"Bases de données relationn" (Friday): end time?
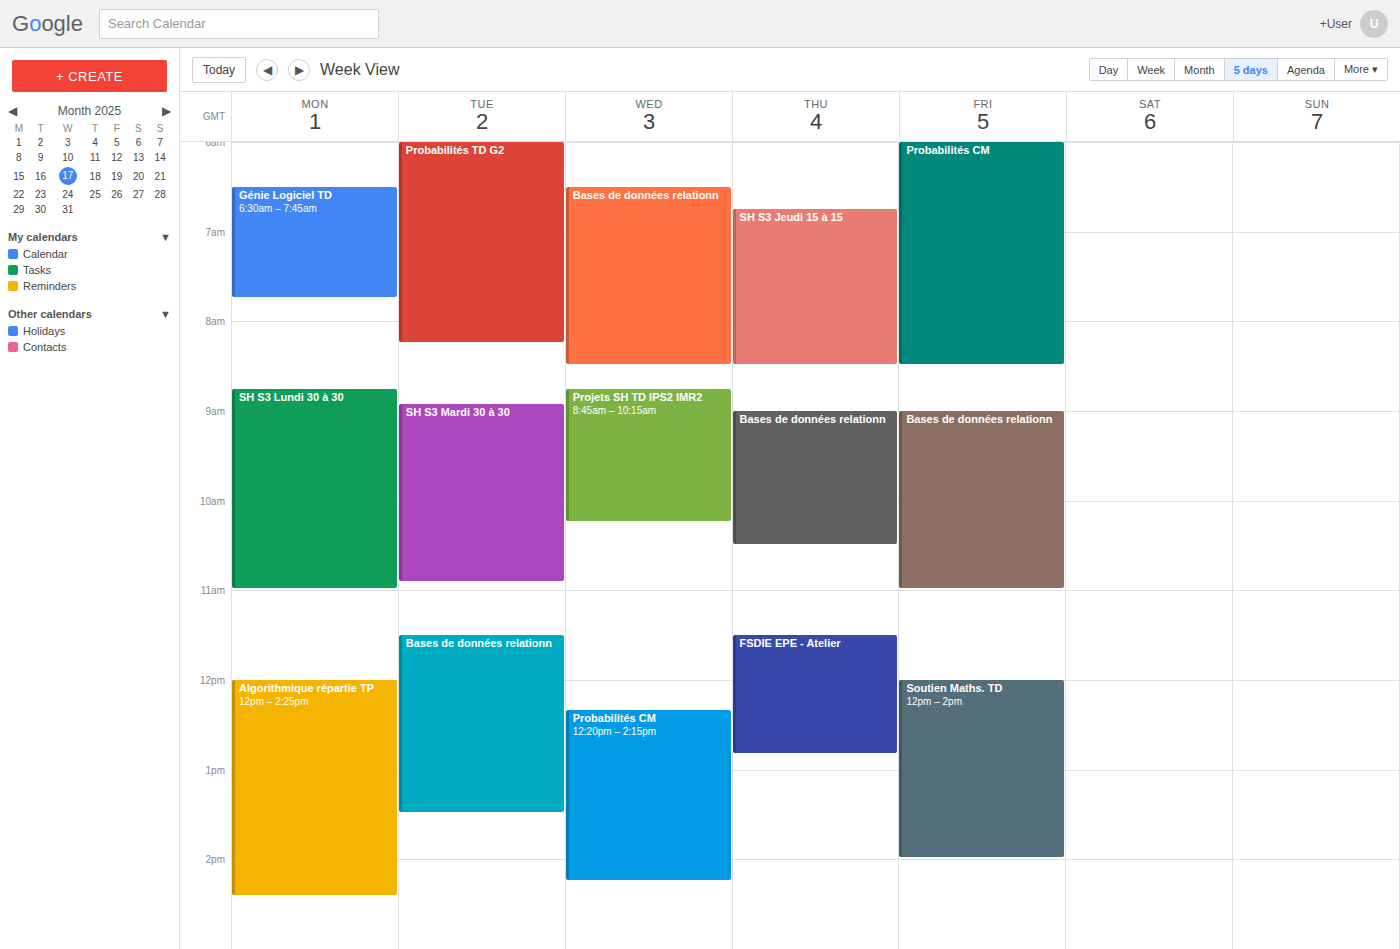
11:00 AM